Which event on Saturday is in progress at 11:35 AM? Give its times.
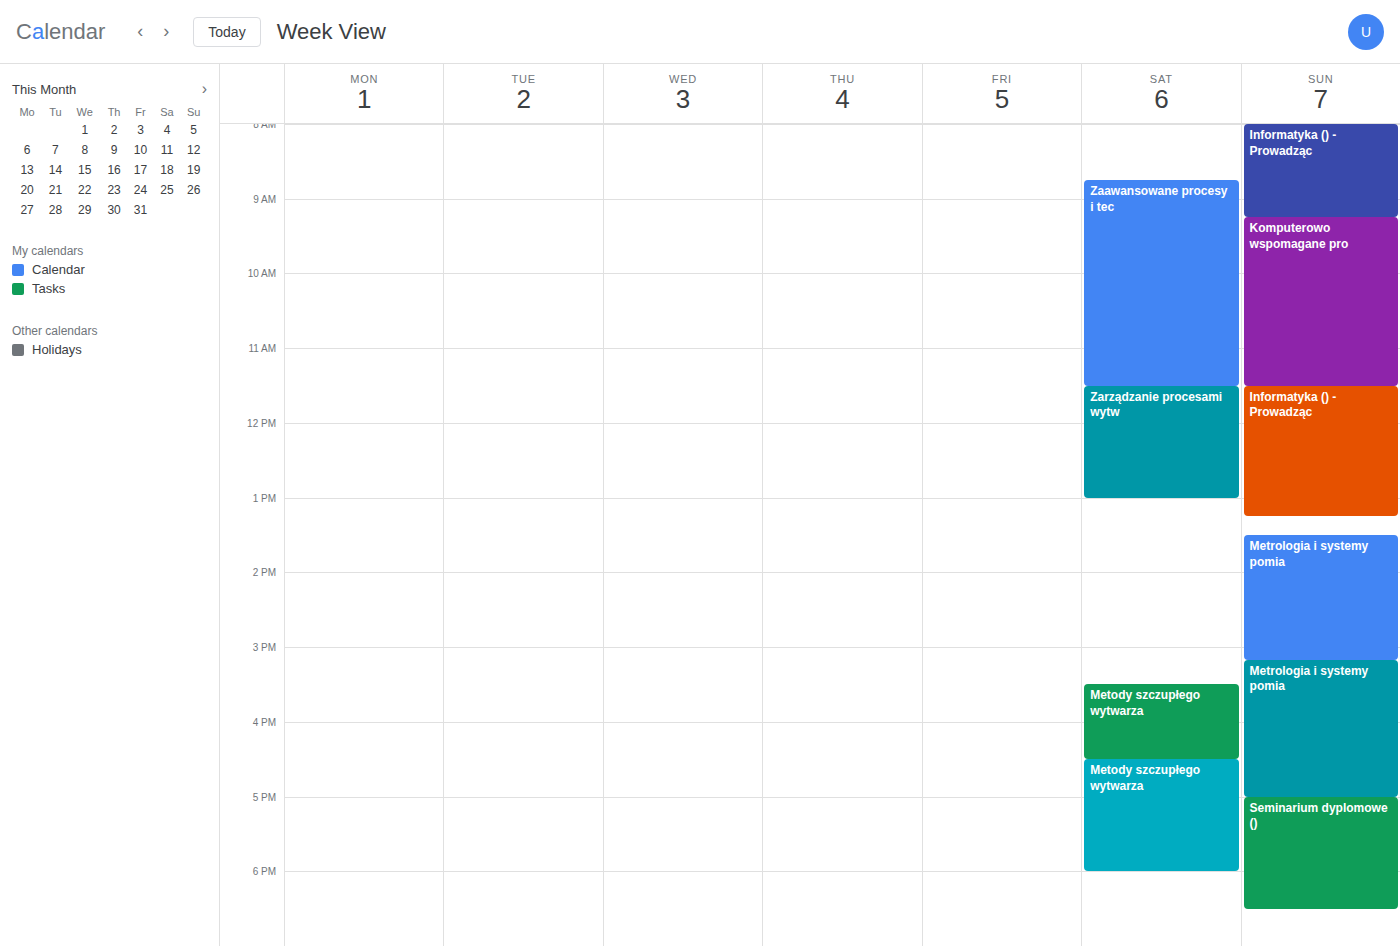
"Zarządzanie procesami wytw", 11:30 AM to 1:00 PM